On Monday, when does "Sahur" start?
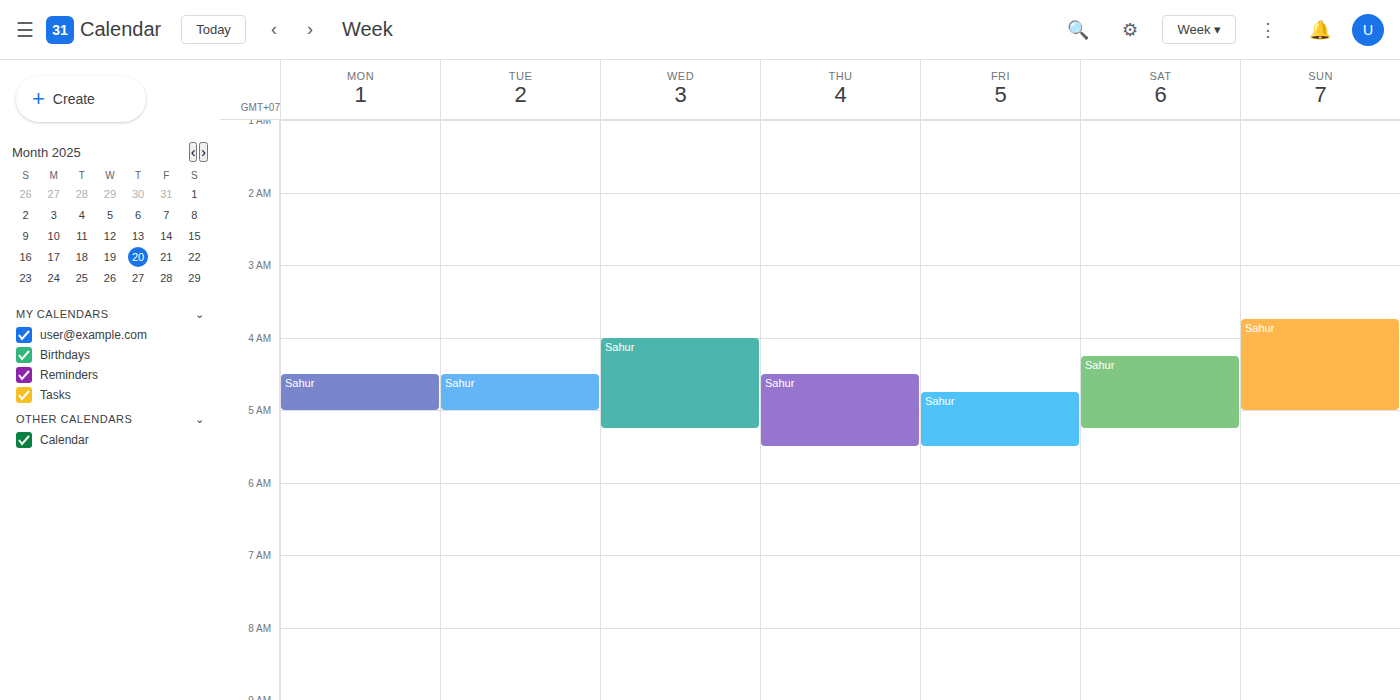
4:30 AM